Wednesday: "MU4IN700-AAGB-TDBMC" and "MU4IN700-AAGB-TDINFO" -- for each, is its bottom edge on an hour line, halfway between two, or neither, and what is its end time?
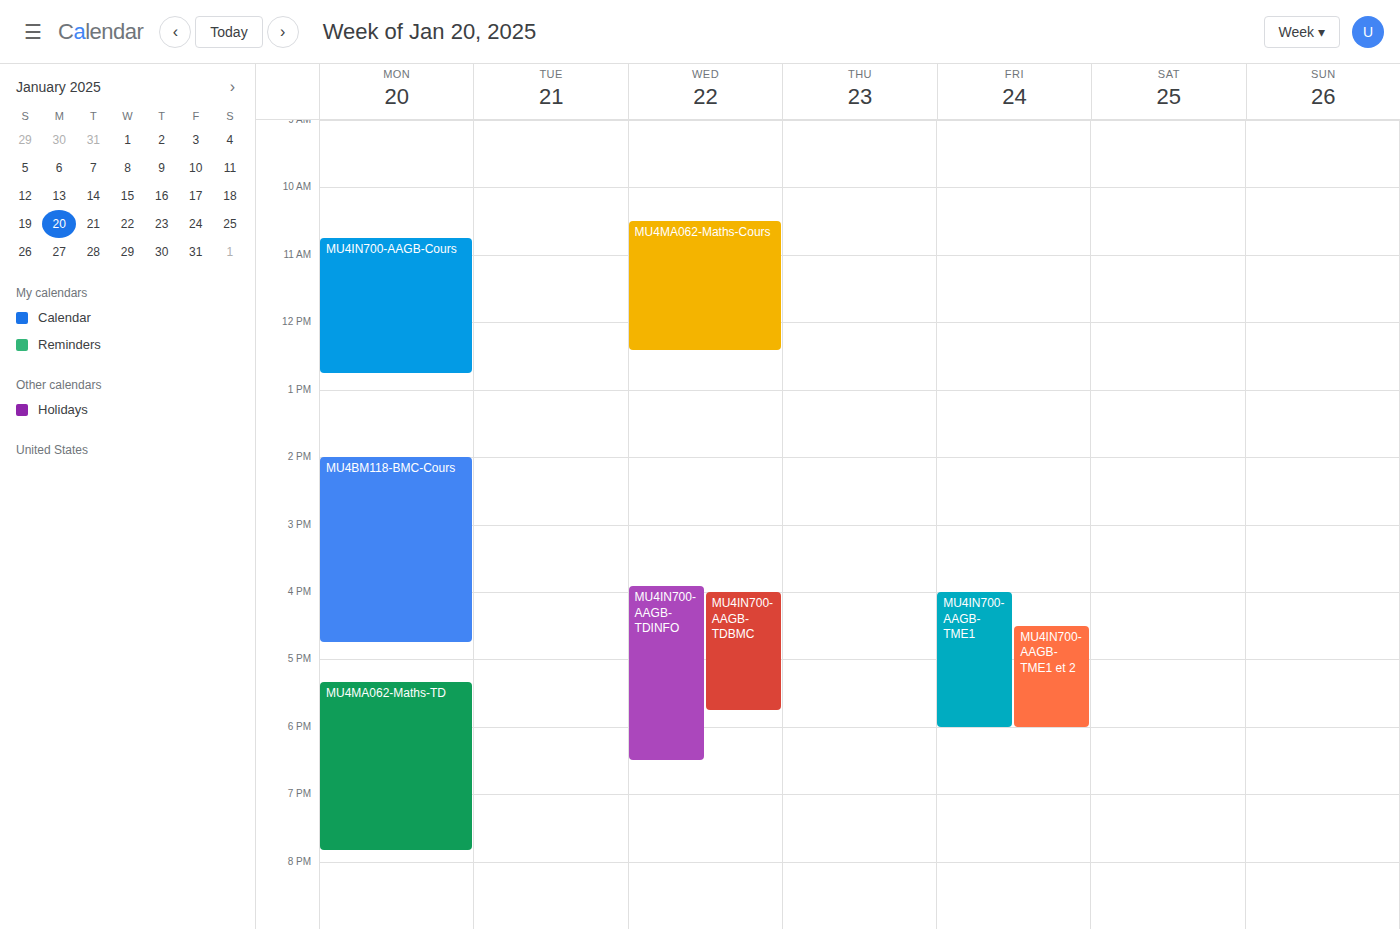
"MU4IN700-AAGB-TDBMC": 5:45 PM, neither: three quarters of the way from the 5 PM line to the 6 PM line. "MU4IN700-AAGB-TDINFO": 6:30 PM, halfway between the 6 PM and 7 PM lines.